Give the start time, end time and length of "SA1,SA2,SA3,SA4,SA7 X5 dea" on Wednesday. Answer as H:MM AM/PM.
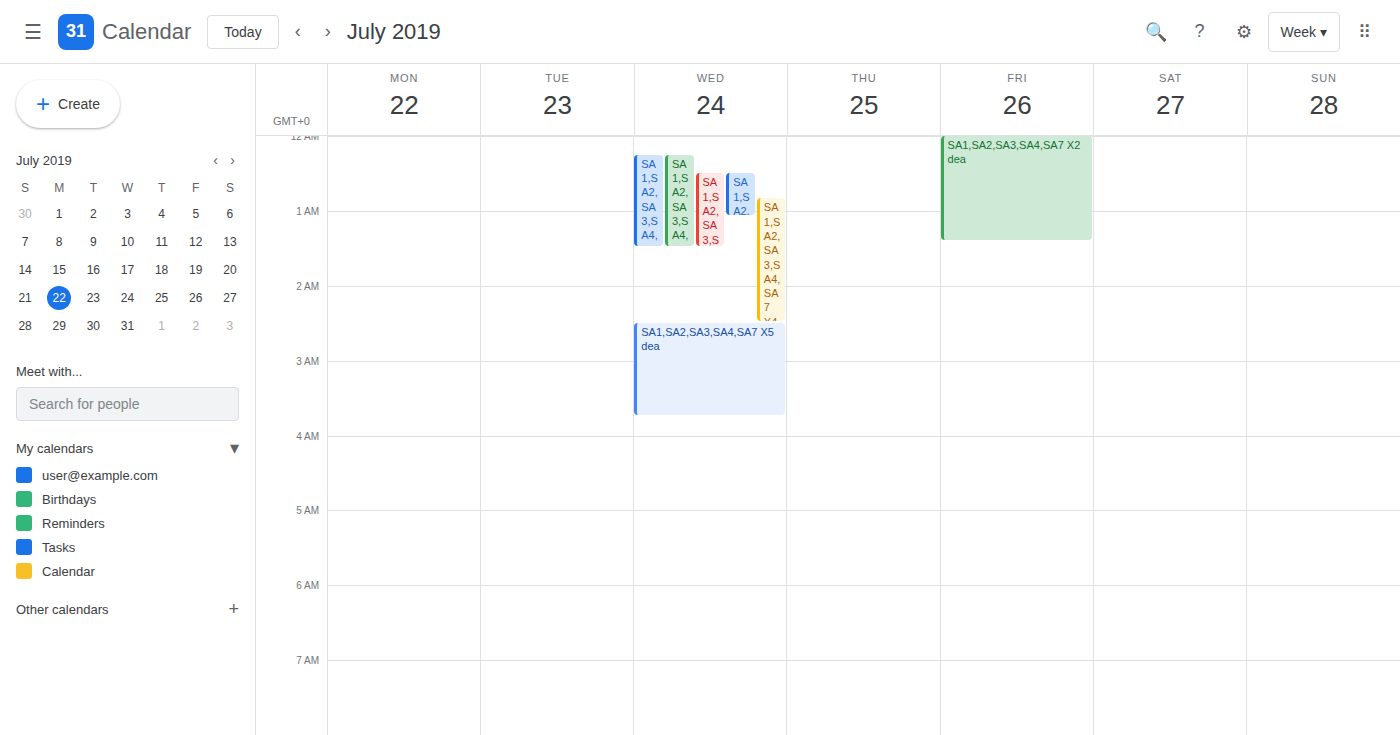
2:30 AM to 3:45 AM, 1 hour 15 minutes